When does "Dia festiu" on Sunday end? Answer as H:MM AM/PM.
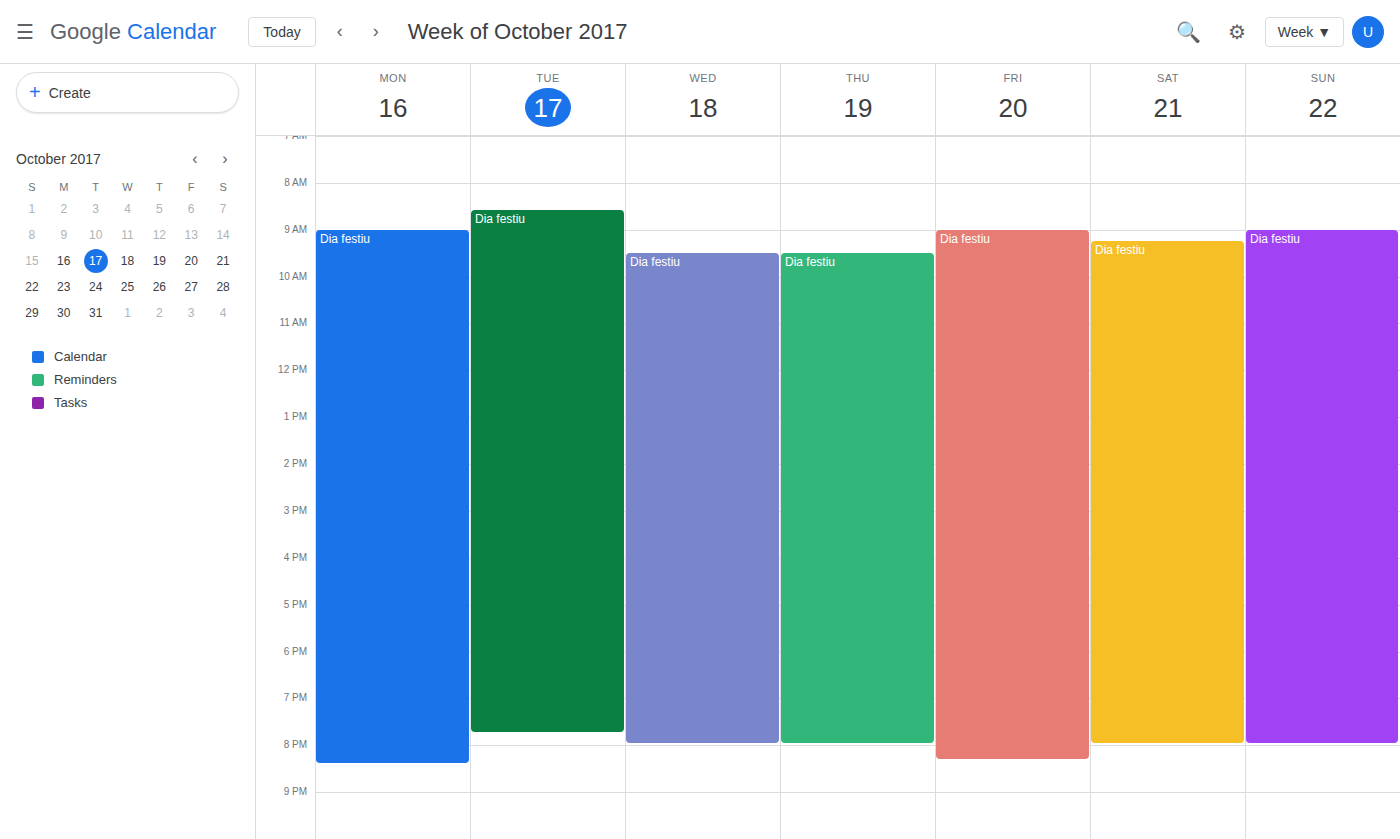
8:00 PM